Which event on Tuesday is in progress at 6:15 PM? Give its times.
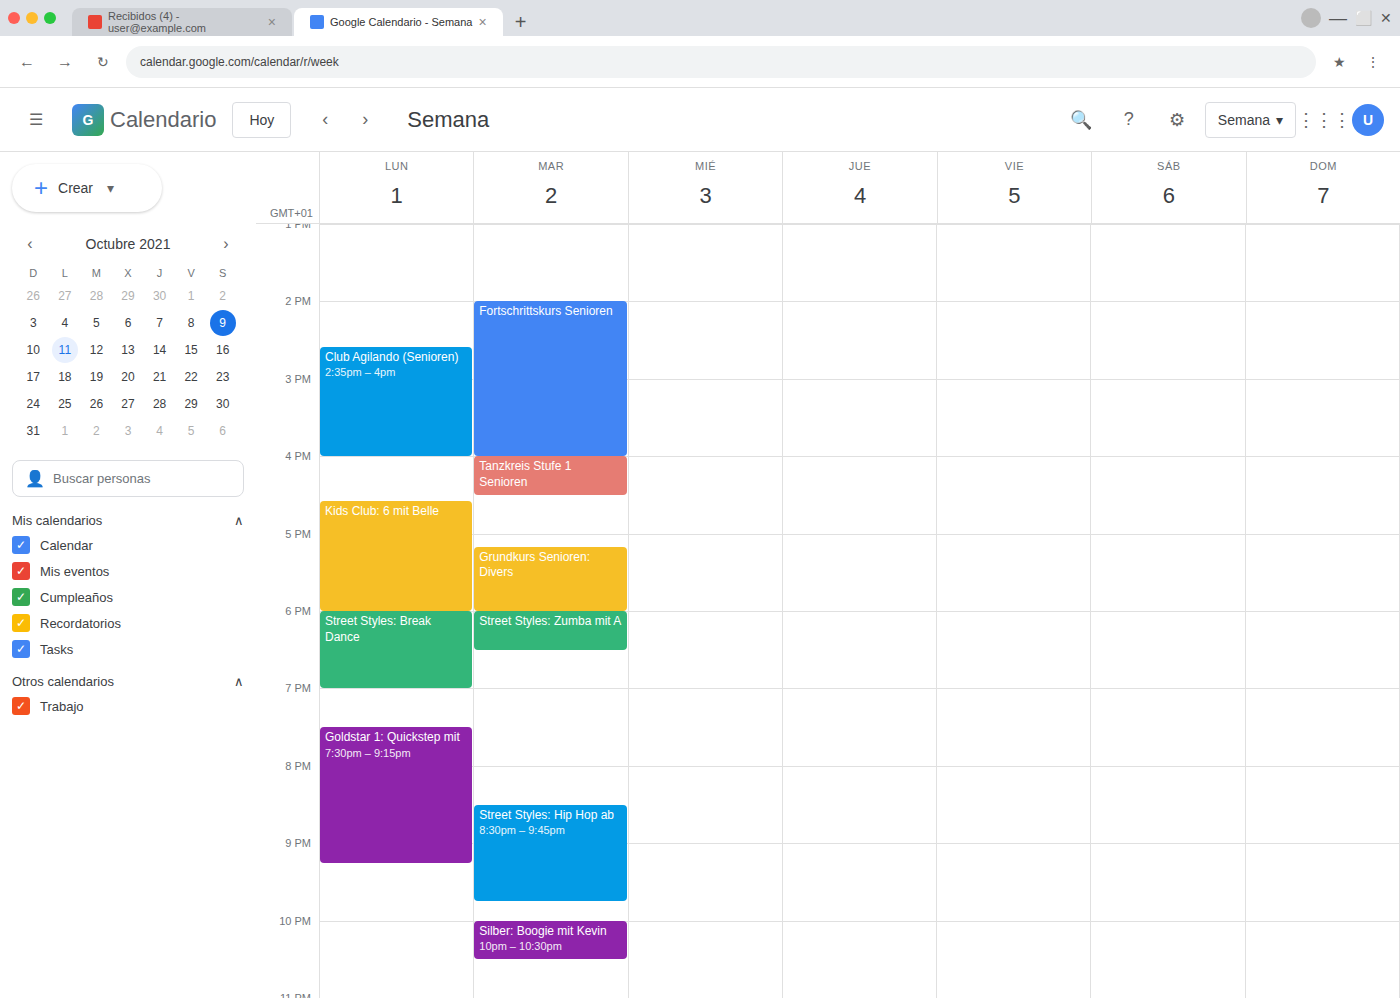
"Street Styles: Zumba mit A", 6:00 PM to 6:30 PM